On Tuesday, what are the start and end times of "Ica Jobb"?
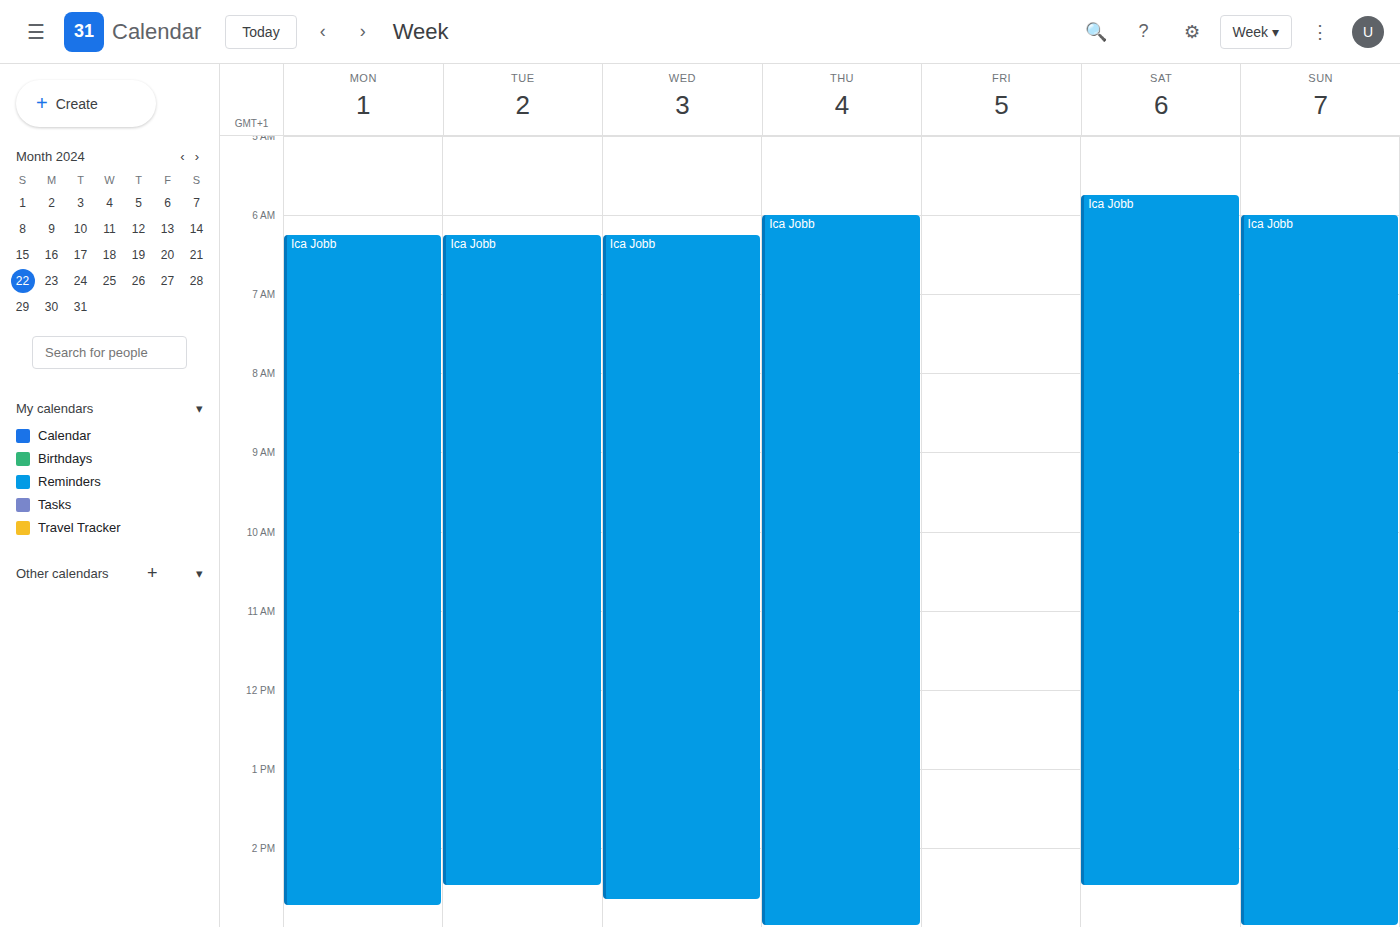
6:15 AM to 2:30 PM